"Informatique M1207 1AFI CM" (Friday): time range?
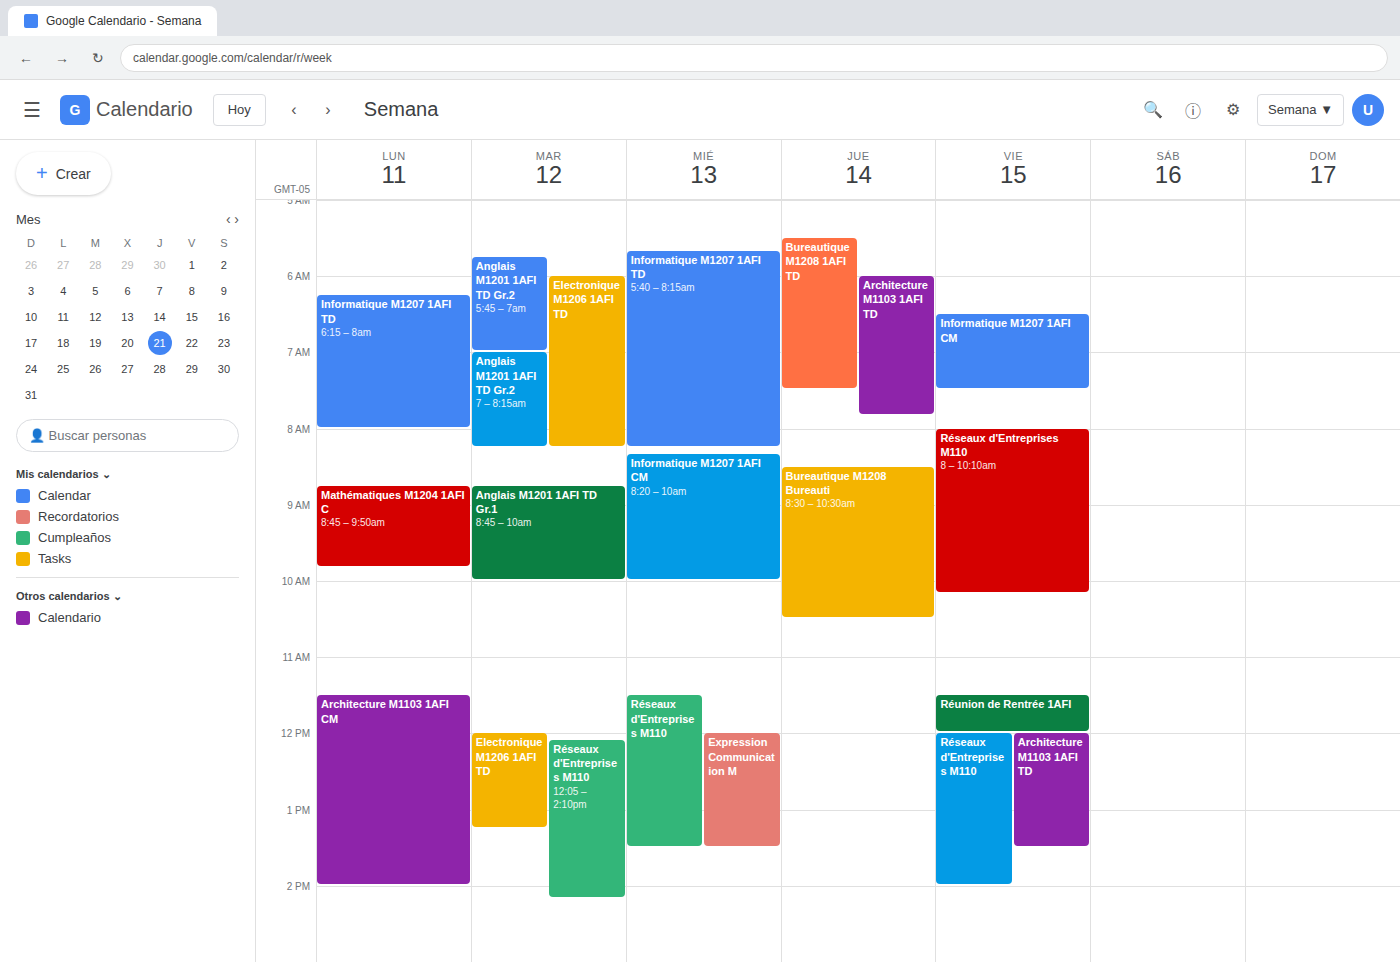
6:30 AM to 7:30 AM